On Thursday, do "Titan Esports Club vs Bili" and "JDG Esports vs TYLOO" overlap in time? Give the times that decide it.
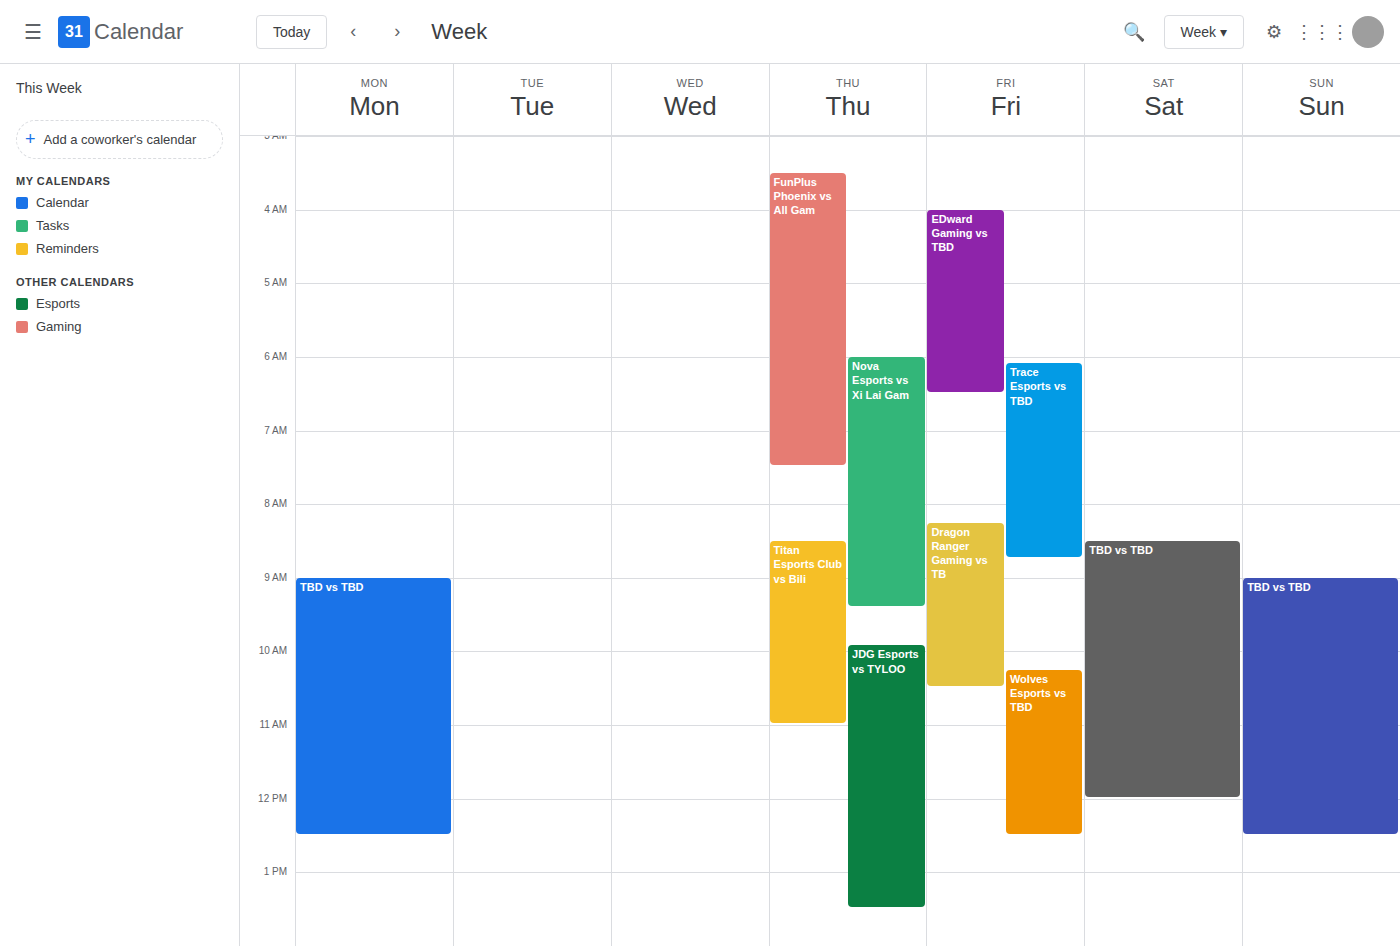
"JDG Esports vs TYLOO" starts at 9:55 AM, before "Titan Esports Club vs Bili" ends at 11:00 AM -- they overlap.